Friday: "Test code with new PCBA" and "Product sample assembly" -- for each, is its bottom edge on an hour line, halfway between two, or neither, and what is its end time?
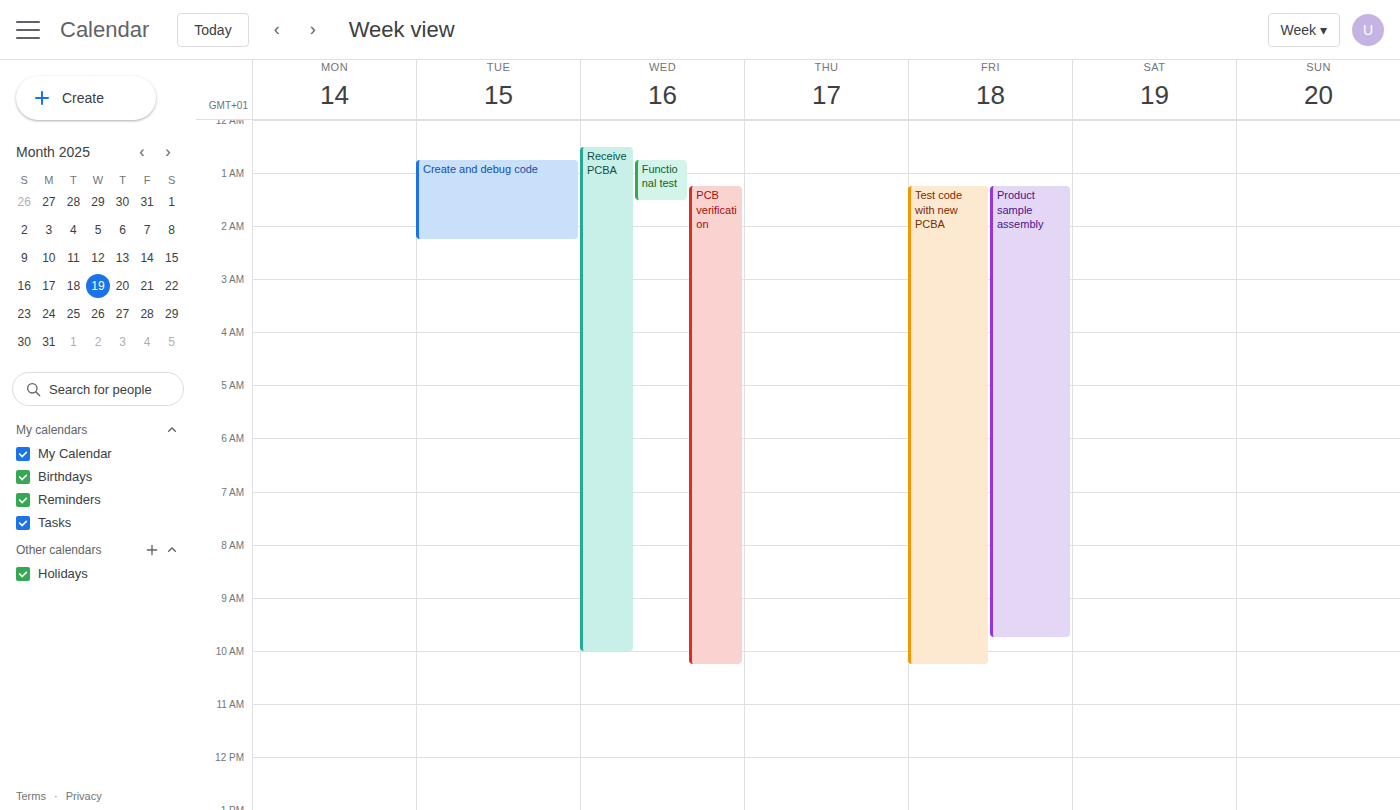
"Test code with new PCBA": 10:15 AM, neither: a quarter of the way from the 10 AM line to the 11 AM line. "Product sample assembly": 9:45 AM, neither: three quarters of the way from the 9 AM line to the 10 AM line.